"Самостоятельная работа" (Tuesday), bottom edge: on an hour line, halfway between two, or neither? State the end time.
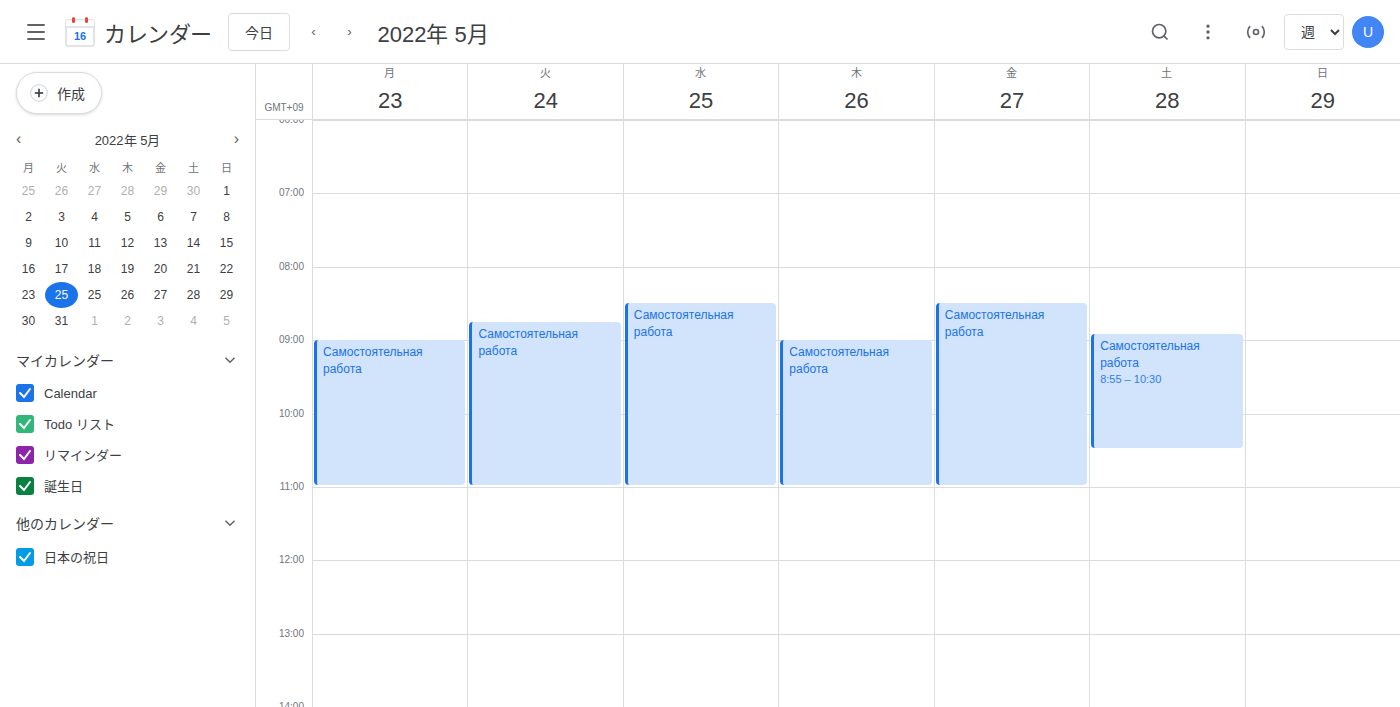
11:00 AM -- exactly on the 11 AM line.